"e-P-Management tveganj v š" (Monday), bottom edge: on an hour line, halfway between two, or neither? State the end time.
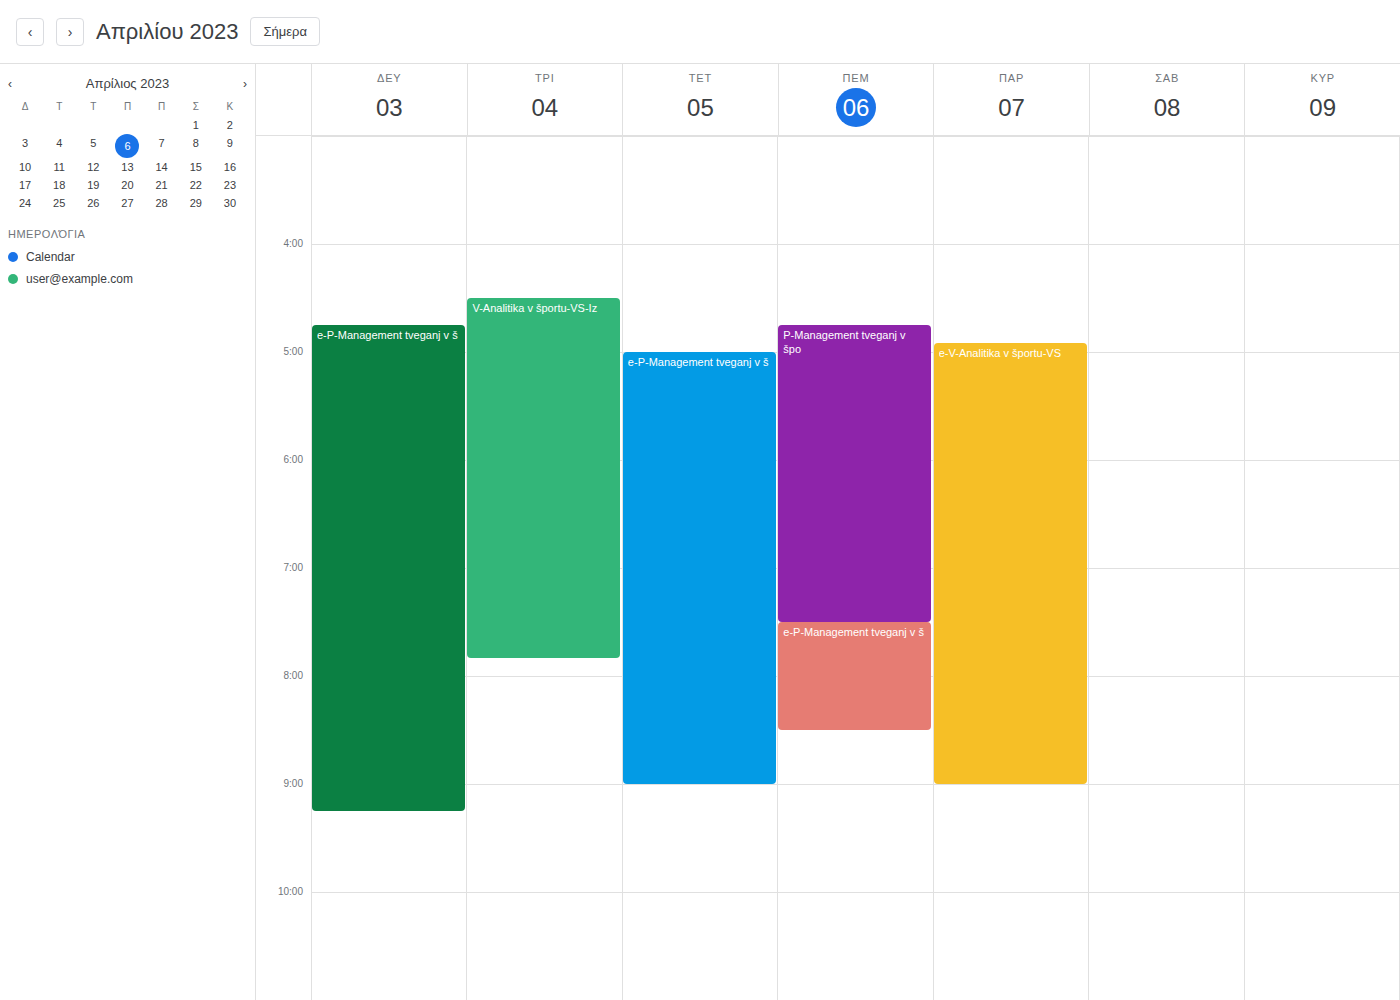
9:15 PM -- neither: a quarter of the way from the 9 PM line to the 10 PM line.